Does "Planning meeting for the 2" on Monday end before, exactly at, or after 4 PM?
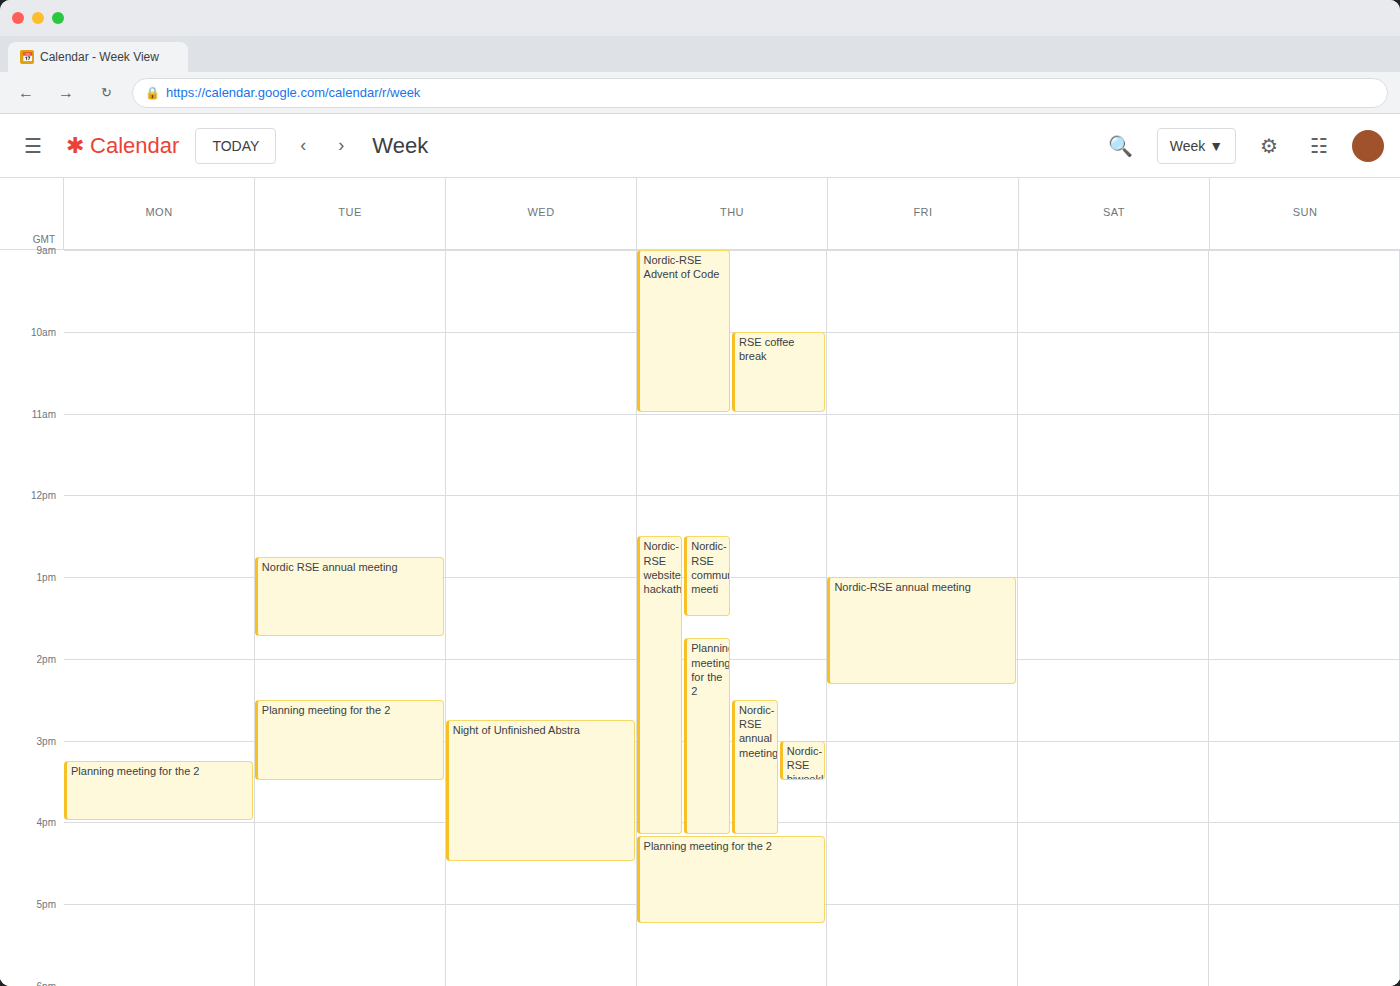
4:00 PM -- exactly at 4 PM, on the 4 PM line.